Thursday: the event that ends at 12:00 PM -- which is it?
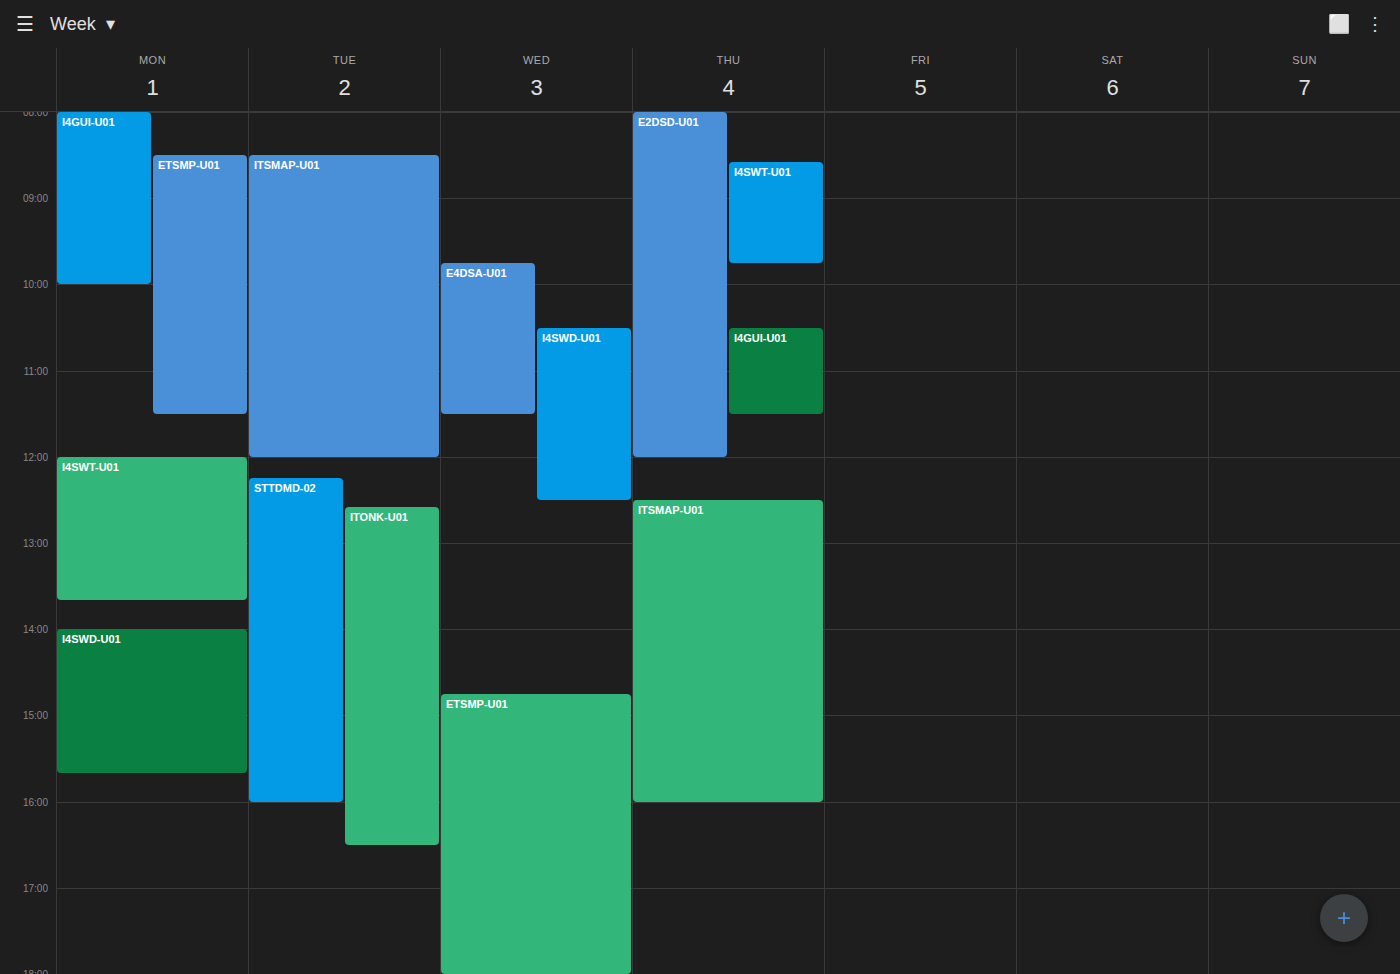
"E2DSD-U01"